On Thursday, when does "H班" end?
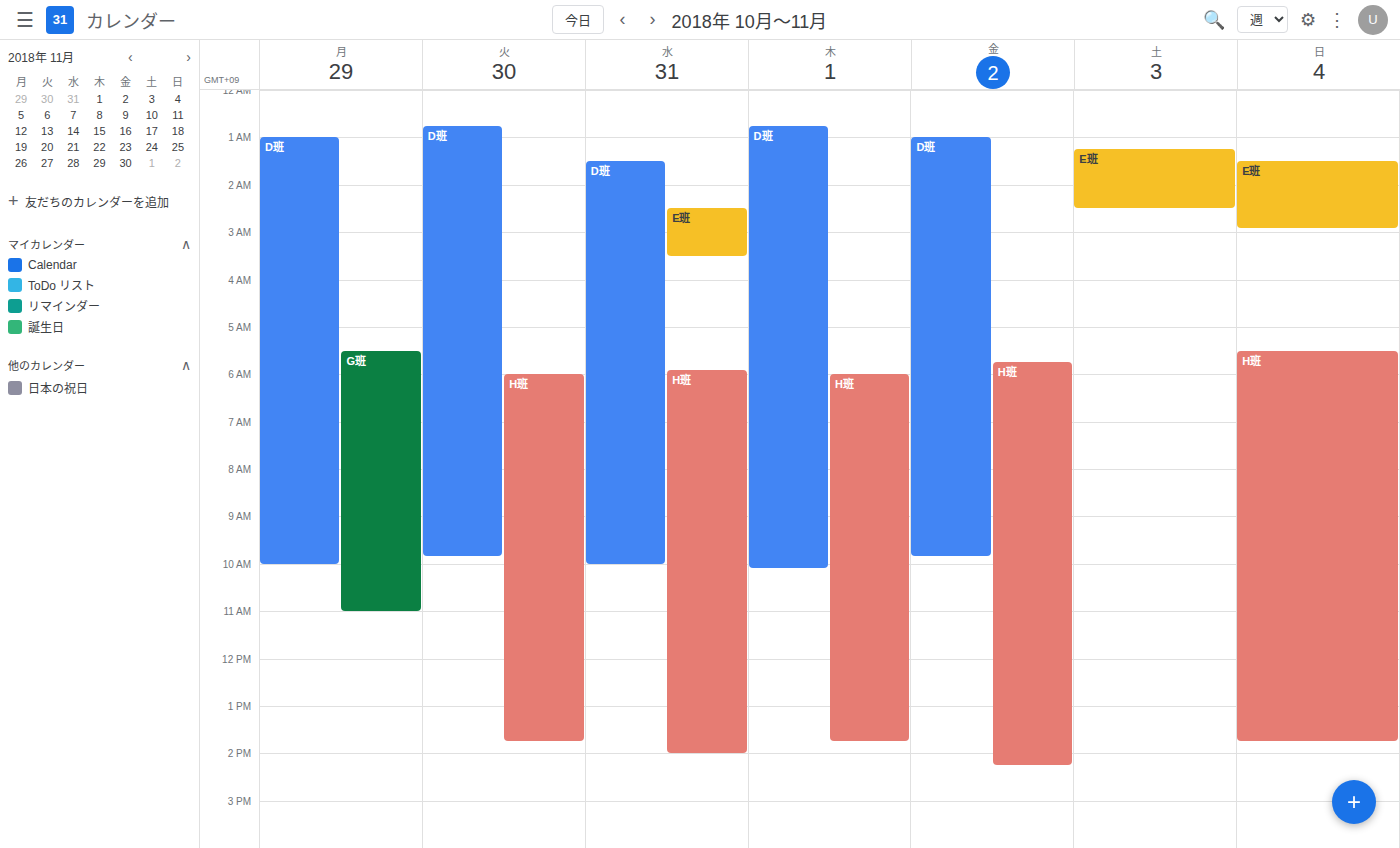
1:45 PM